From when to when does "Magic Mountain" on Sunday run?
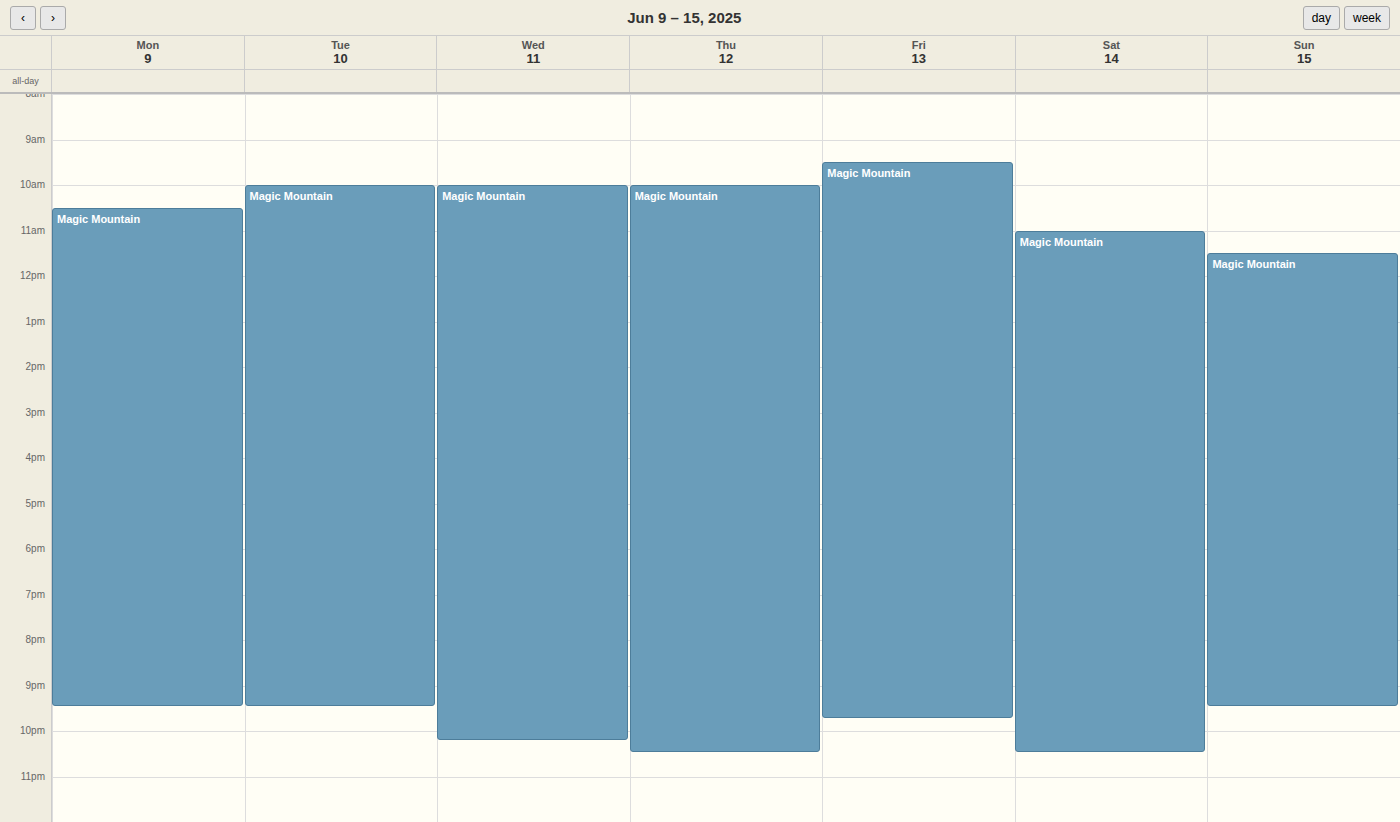
11:30 AM to 9:30 PM